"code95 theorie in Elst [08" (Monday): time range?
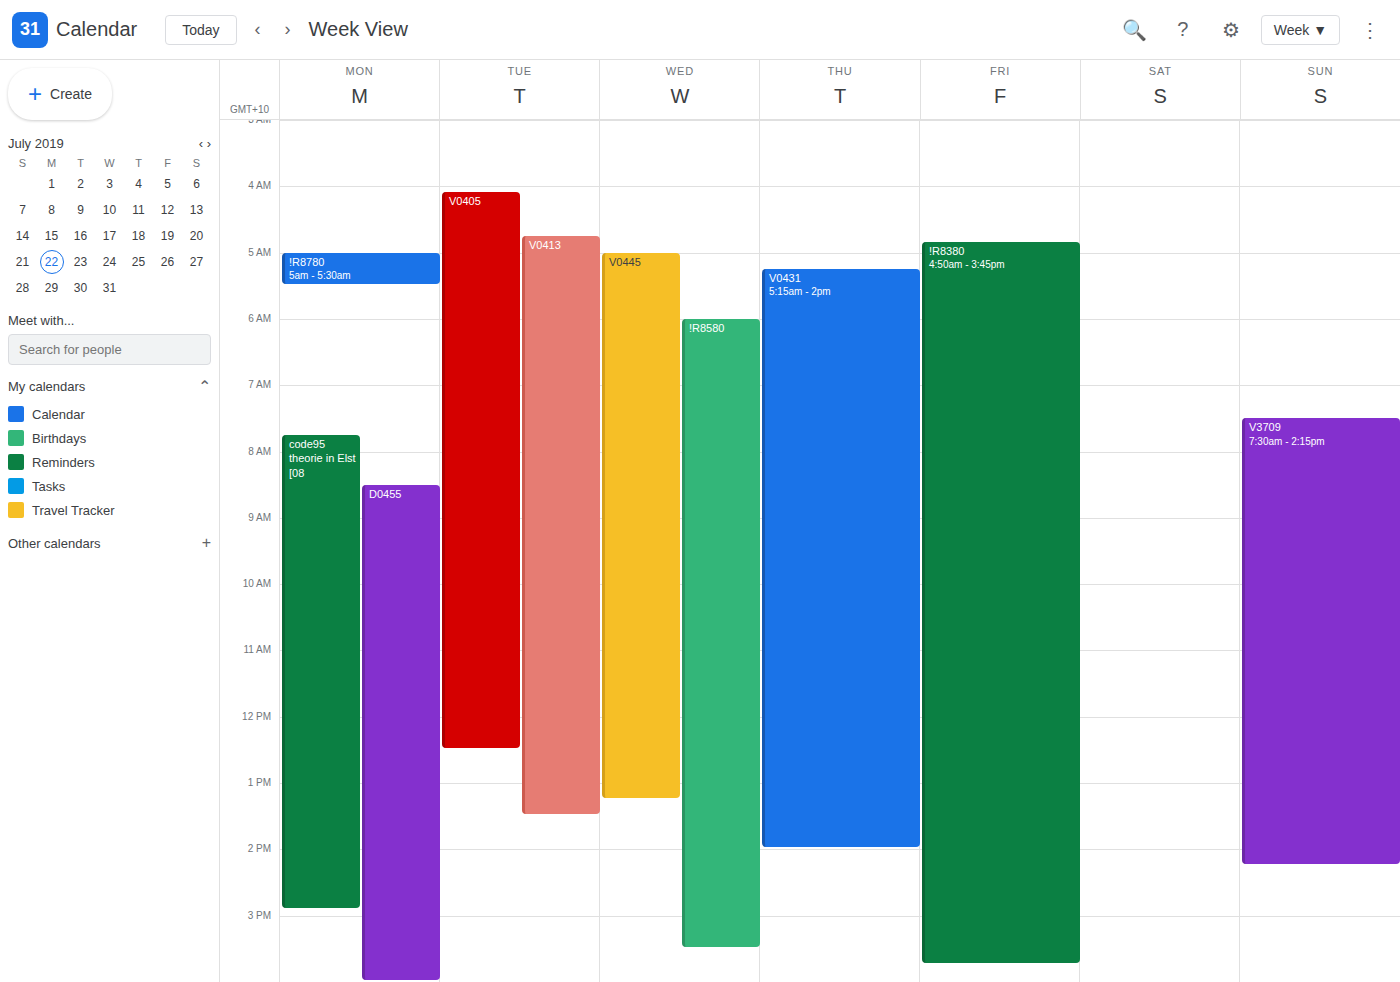
7:45 AM to 2:55 PM